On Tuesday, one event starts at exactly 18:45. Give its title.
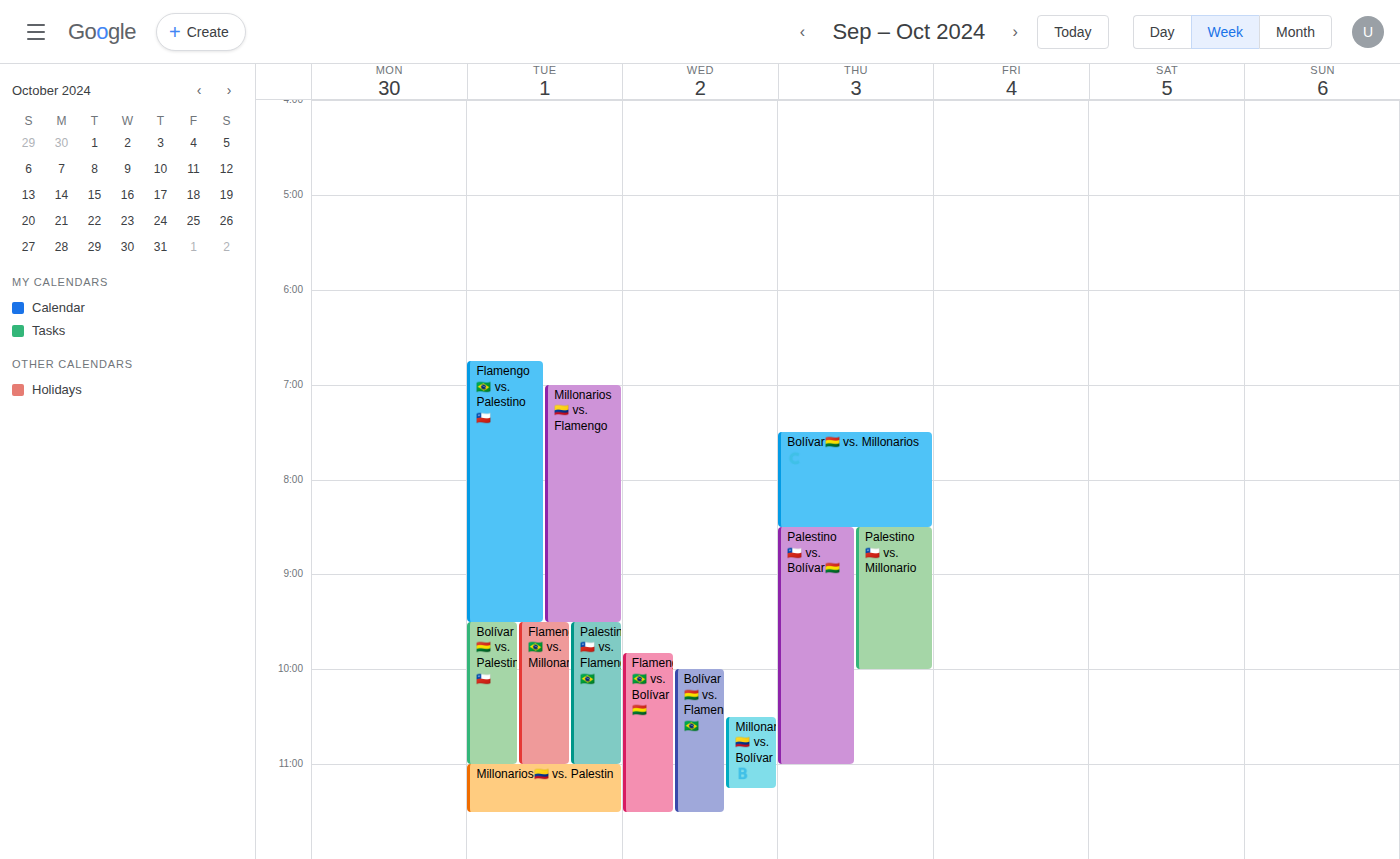
"Flamengo🇧🇷 vs. Palestino🇨🇱"